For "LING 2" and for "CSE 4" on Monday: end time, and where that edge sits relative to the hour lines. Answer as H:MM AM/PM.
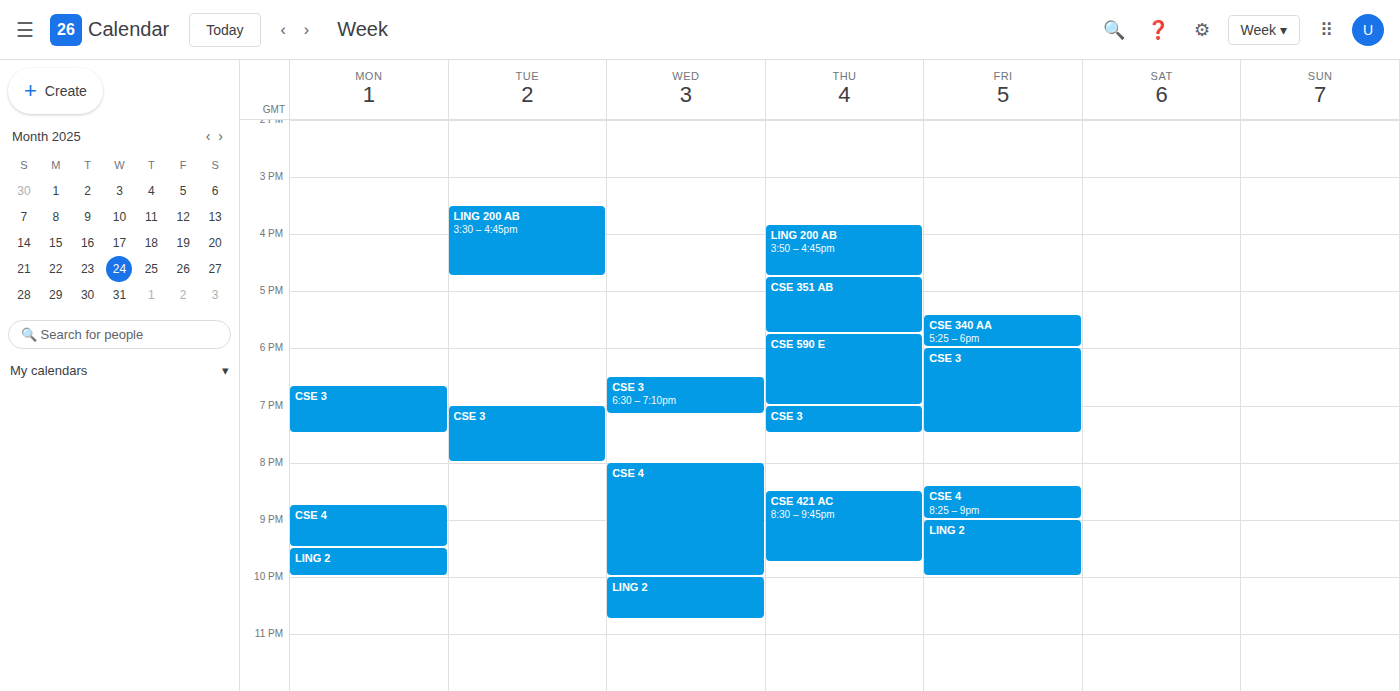
"LING 2": 10:00 PM, exactly on the 10 PM line. "CSE 4": 9:30 PM, halfway between the 9 PM and 10 PM lines.